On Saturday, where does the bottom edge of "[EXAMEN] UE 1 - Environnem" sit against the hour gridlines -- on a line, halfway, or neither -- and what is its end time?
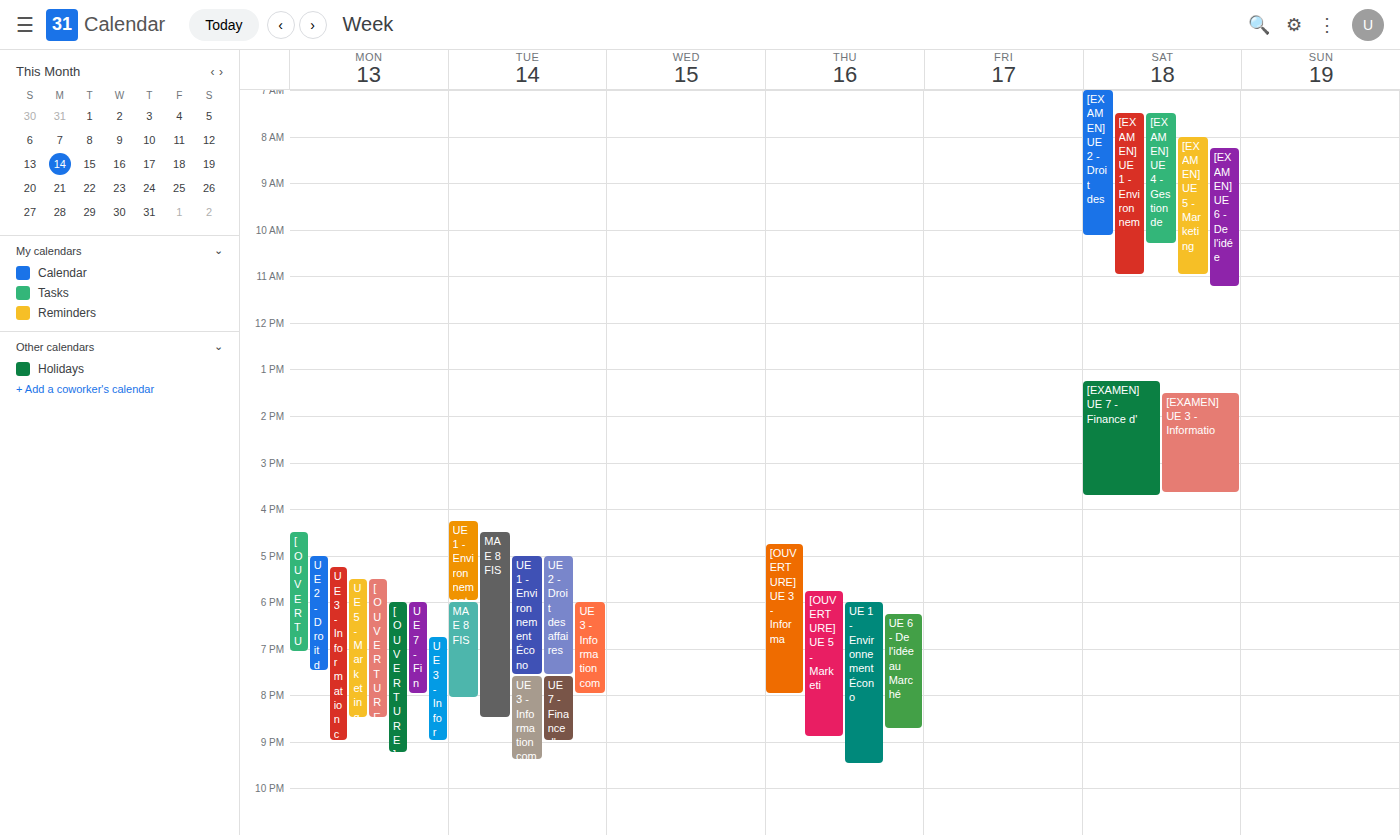
11:00 AM -- exactly on the 11 AM line.